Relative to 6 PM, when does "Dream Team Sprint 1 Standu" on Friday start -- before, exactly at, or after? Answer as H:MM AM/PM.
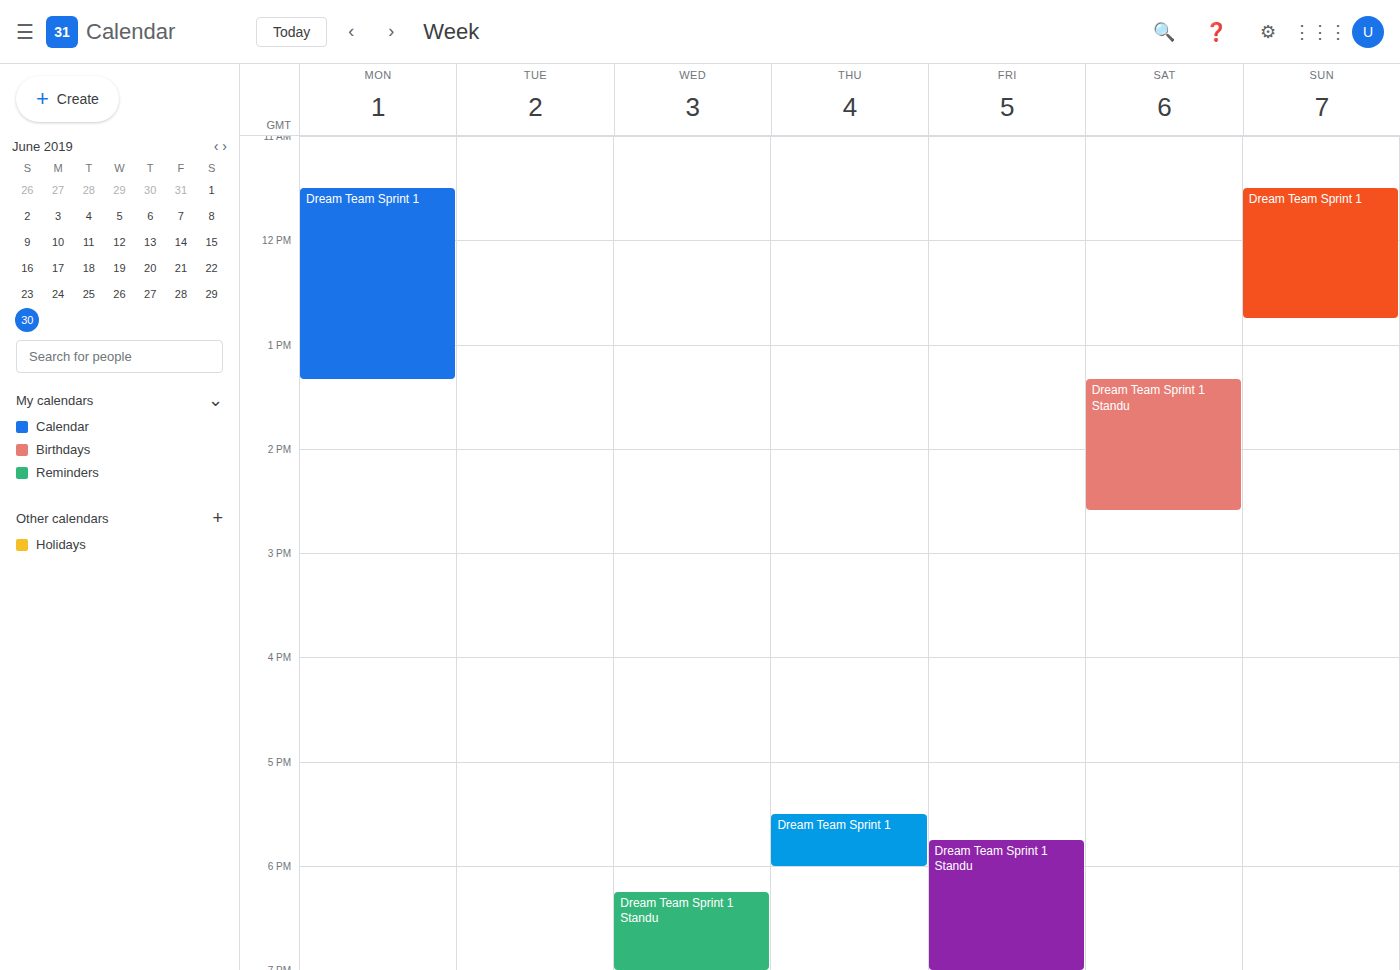
5:45 PM -- before 6 PM, 15 minutes above the 6 PM line.